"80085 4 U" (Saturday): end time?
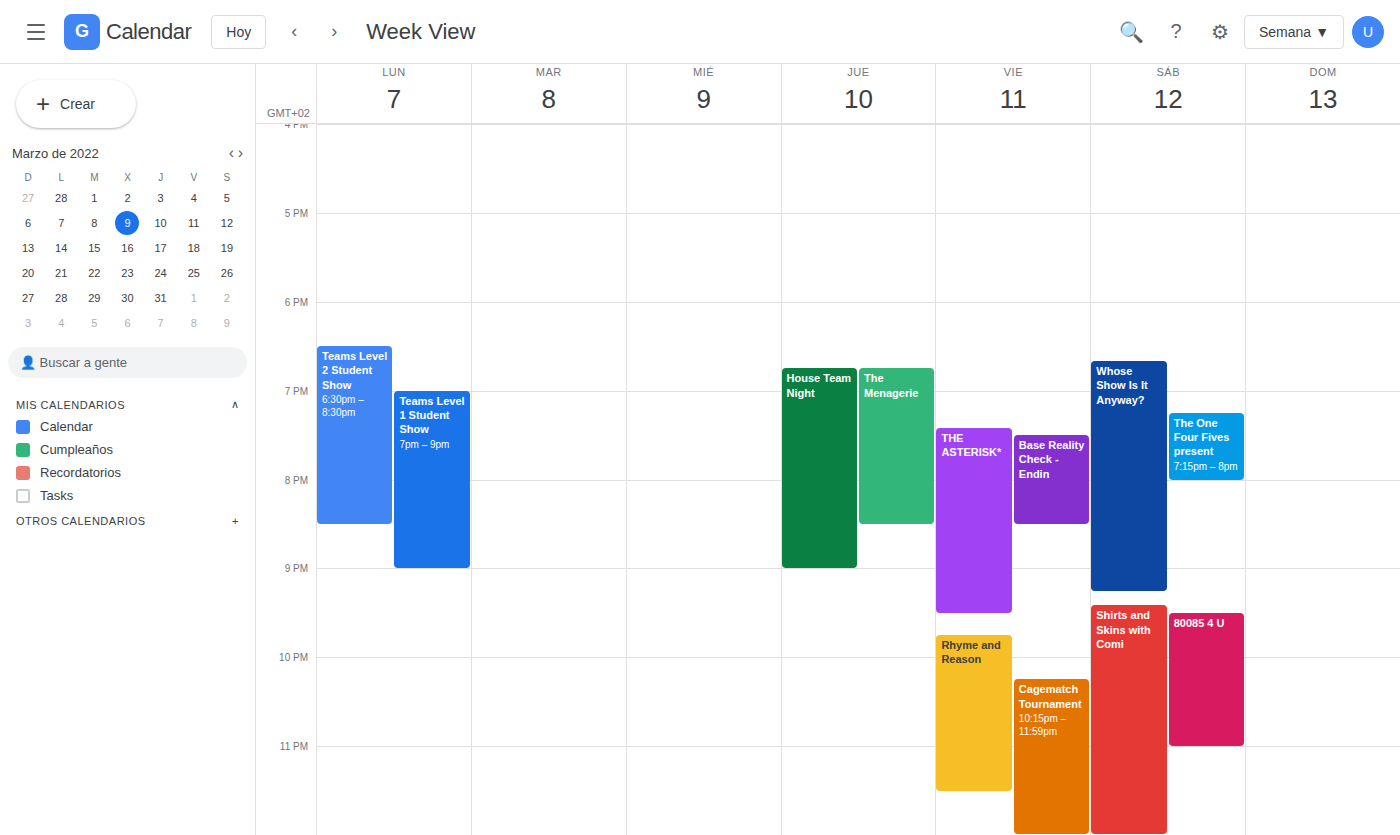
11:00 PM